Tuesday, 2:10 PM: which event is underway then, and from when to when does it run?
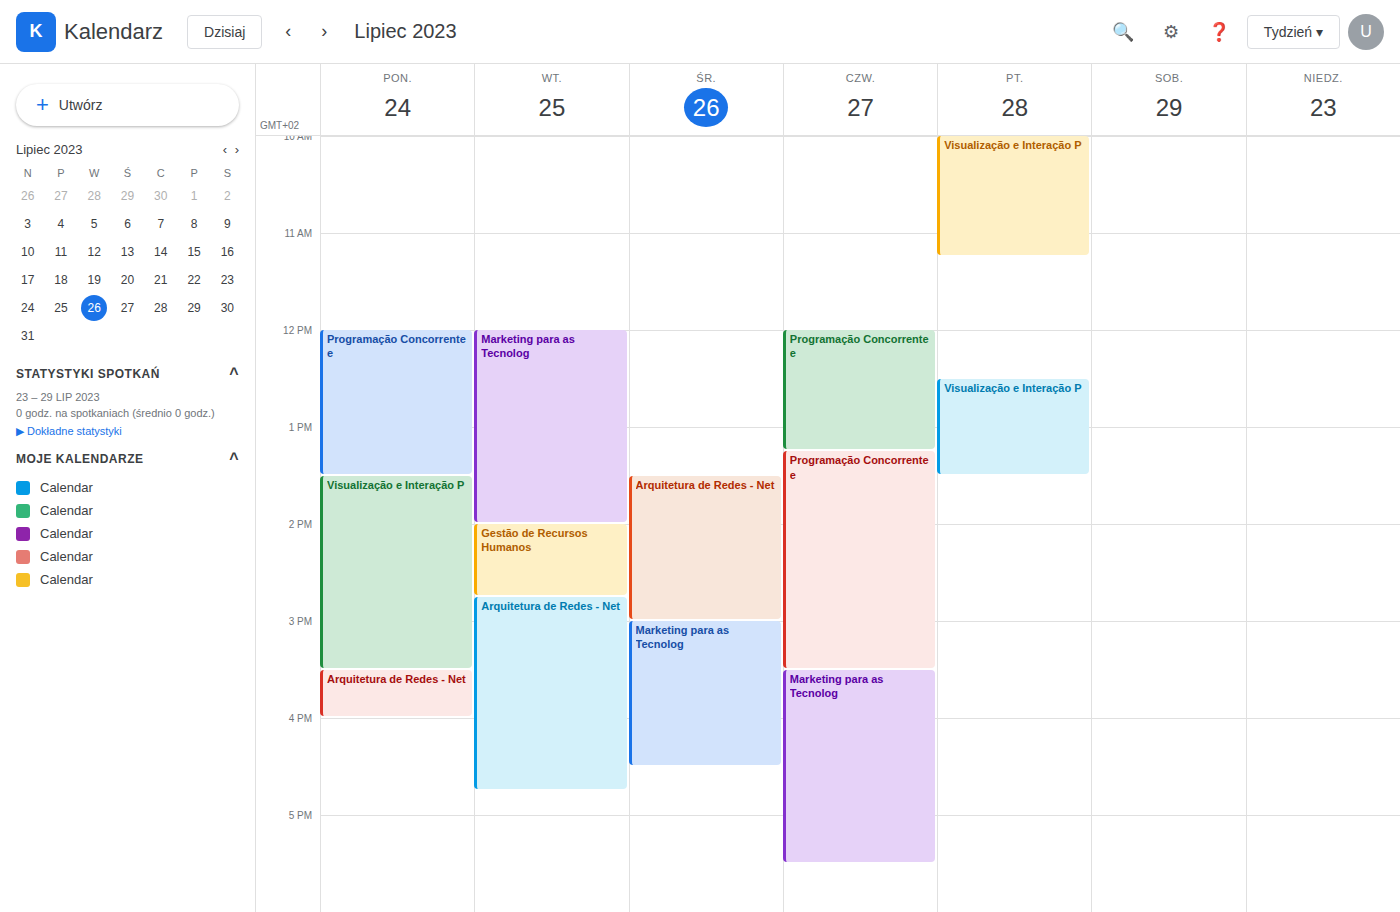
"Gestão de Recursos Humanos", 2:00 PM to 2:45 PM